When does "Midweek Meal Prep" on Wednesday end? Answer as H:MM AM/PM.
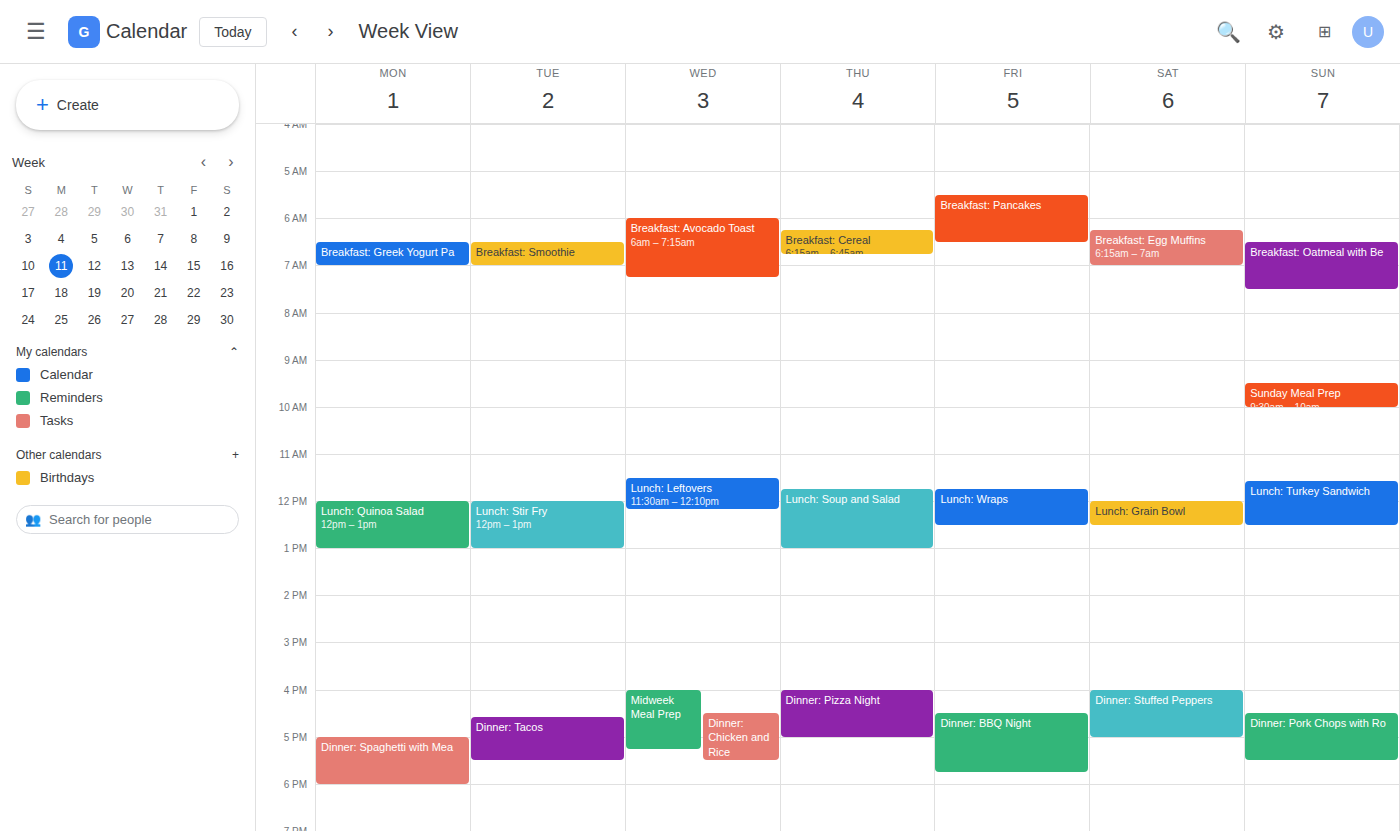
5:15 PM